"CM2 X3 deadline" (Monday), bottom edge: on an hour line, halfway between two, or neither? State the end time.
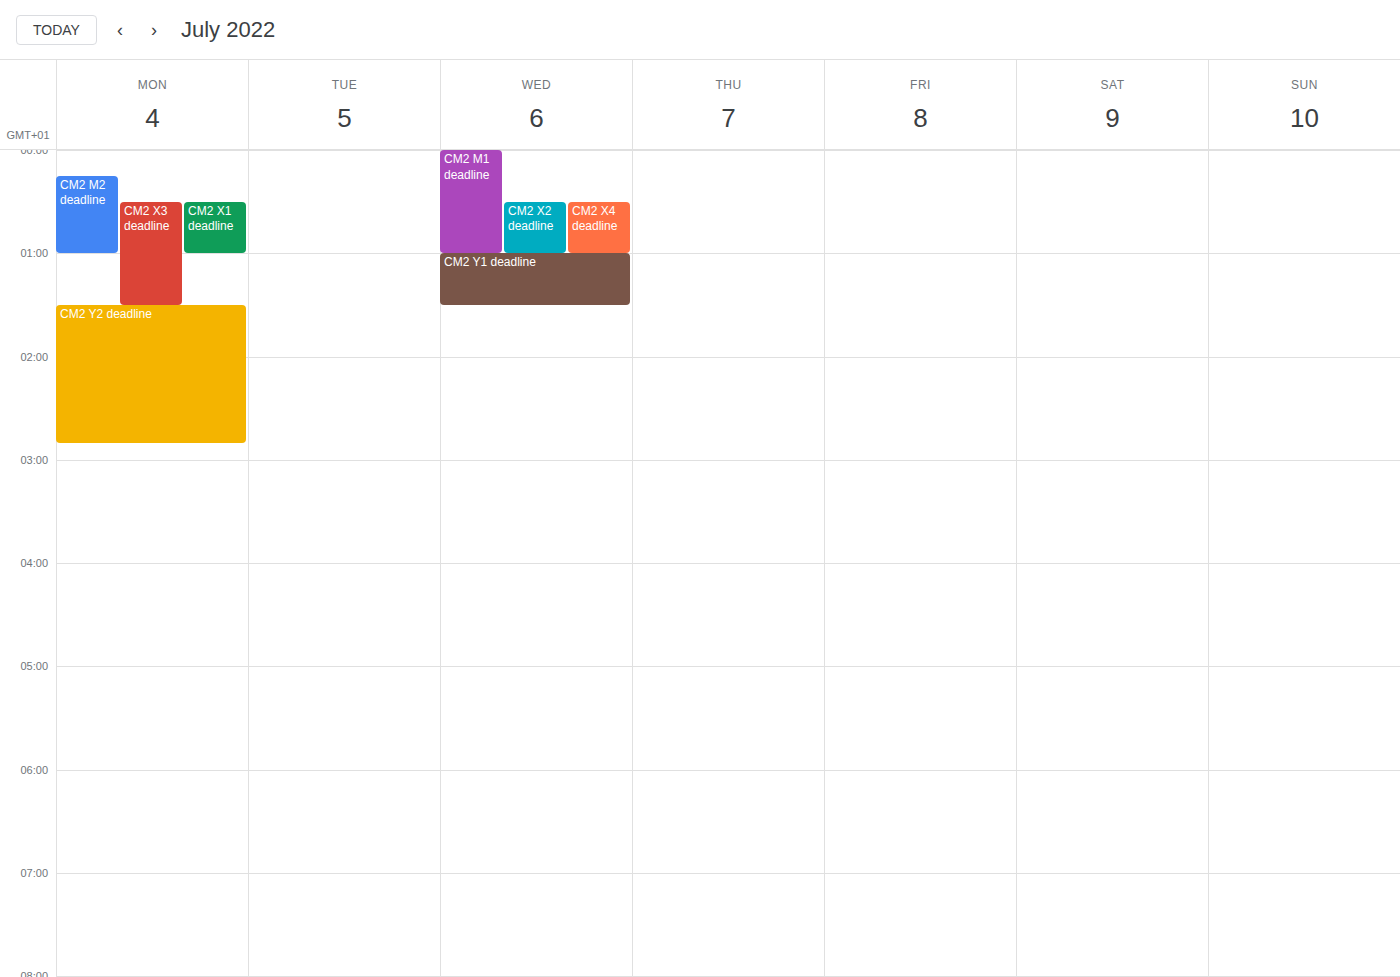
1:30 AM -- halfway between the 1 AM and 2 AM lines.